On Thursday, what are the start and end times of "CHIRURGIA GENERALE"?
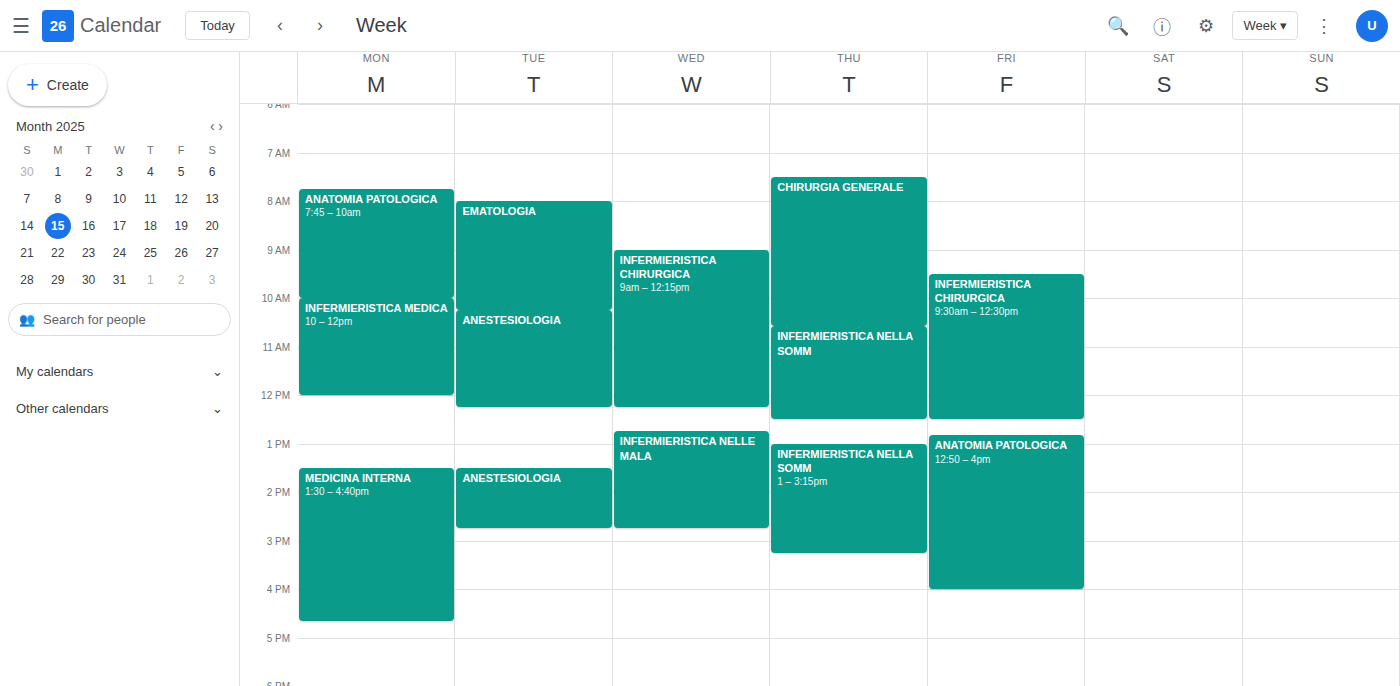
7:30 AM to 10:35 AM